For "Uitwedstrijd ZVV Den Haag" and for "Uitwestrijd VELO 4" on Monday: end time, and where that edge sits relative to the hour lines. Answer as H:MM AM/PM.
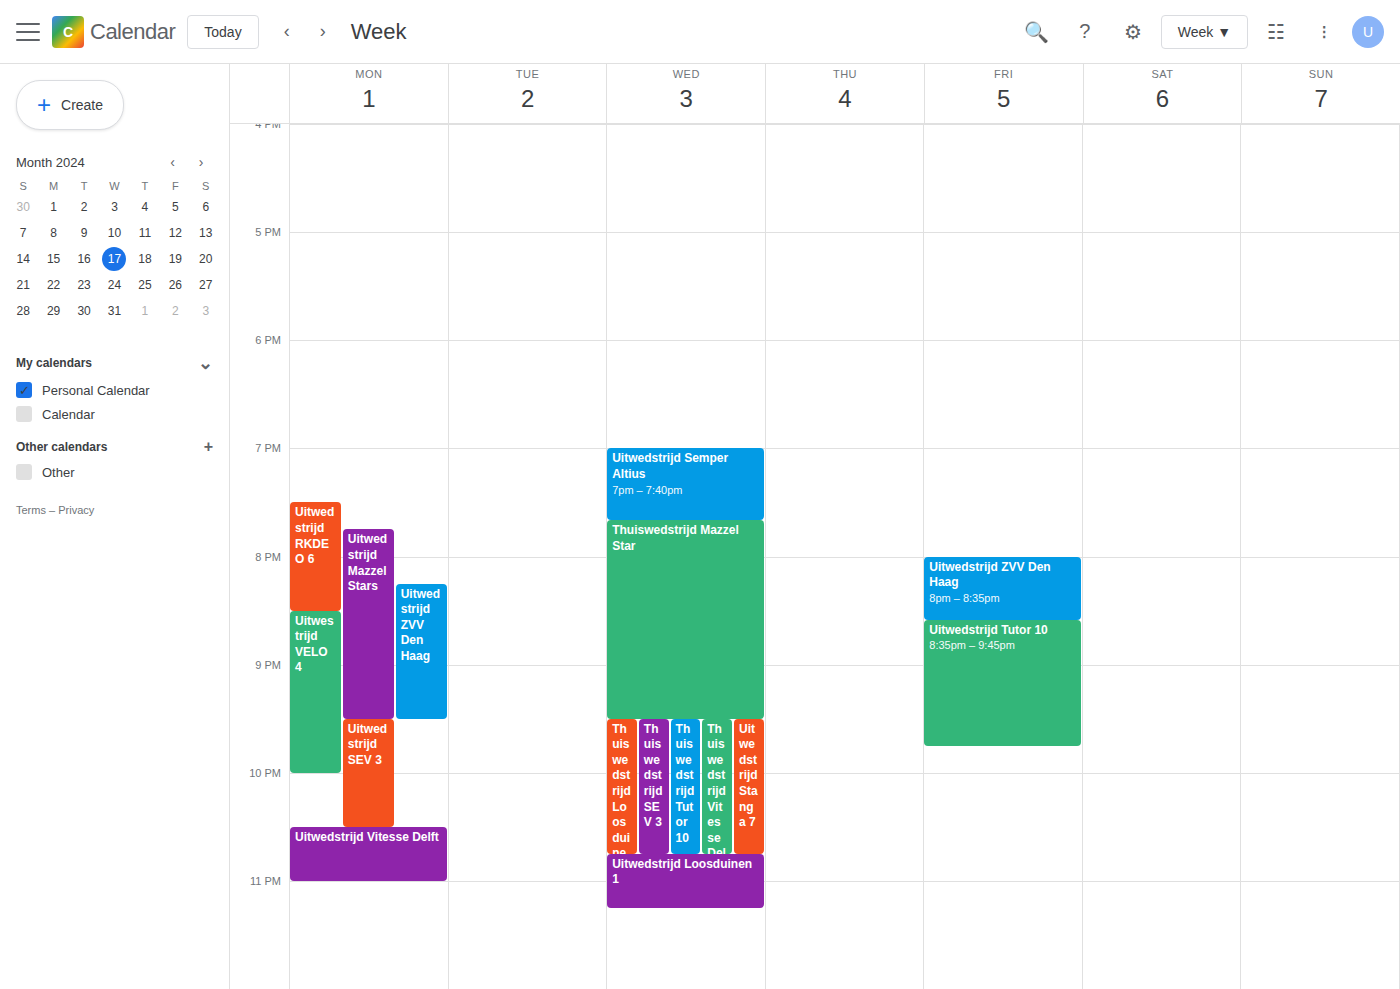
"Uitwedstrijd ZVV Den Haag": 9:30 PM, halfway between the 9 PM and 10 PM lines. "Uitwestrijd VELO 4": 10:00 PM, exactly on the 10 PM line.